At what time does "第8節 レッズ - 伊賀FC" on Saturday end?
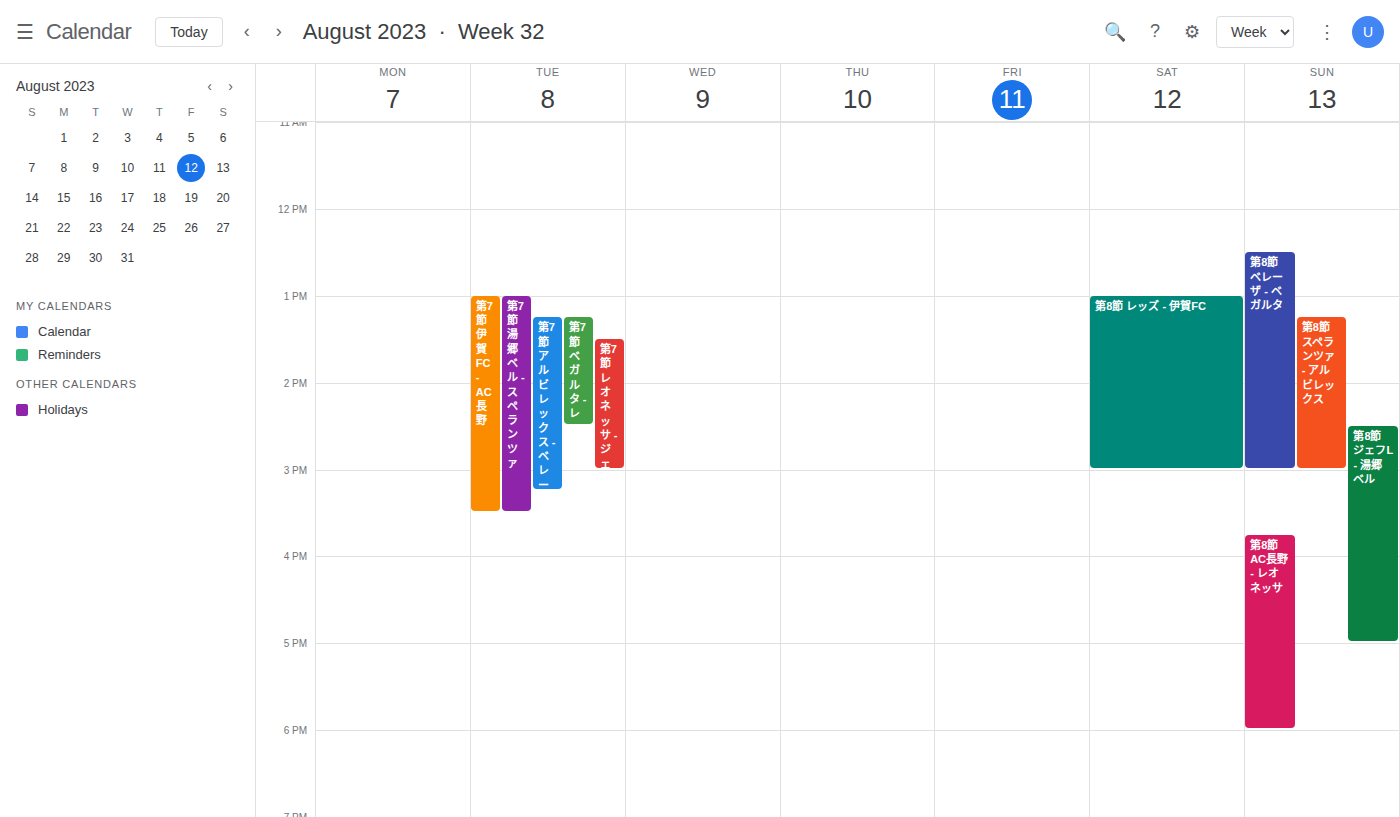
3:00 PM